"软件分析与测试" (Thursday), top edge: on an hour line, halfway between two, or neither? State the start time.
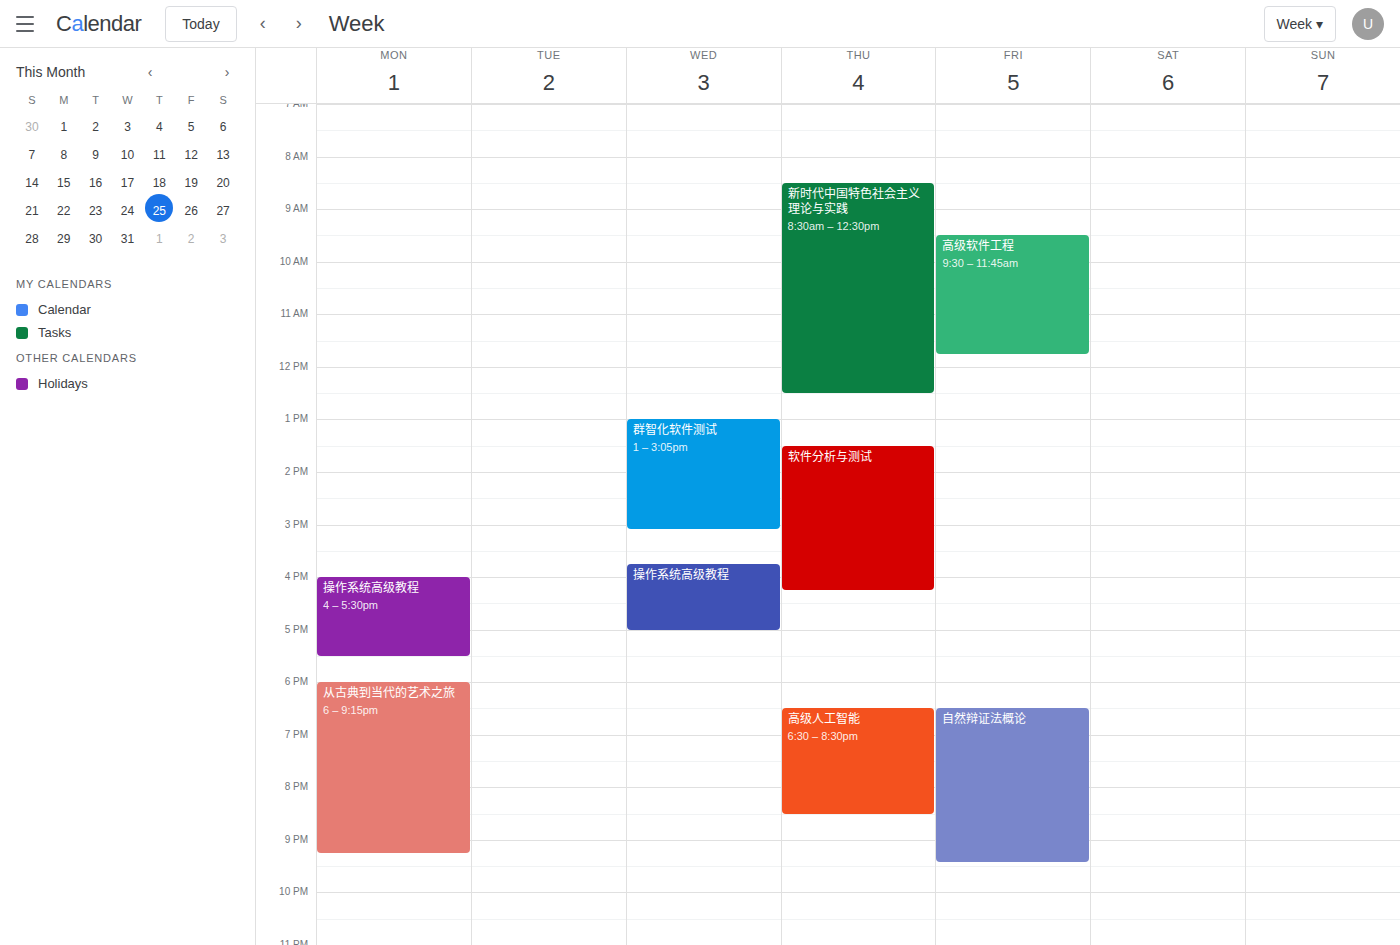
1:30 PM -- halfway between the 1 PM and 2 PM lines.